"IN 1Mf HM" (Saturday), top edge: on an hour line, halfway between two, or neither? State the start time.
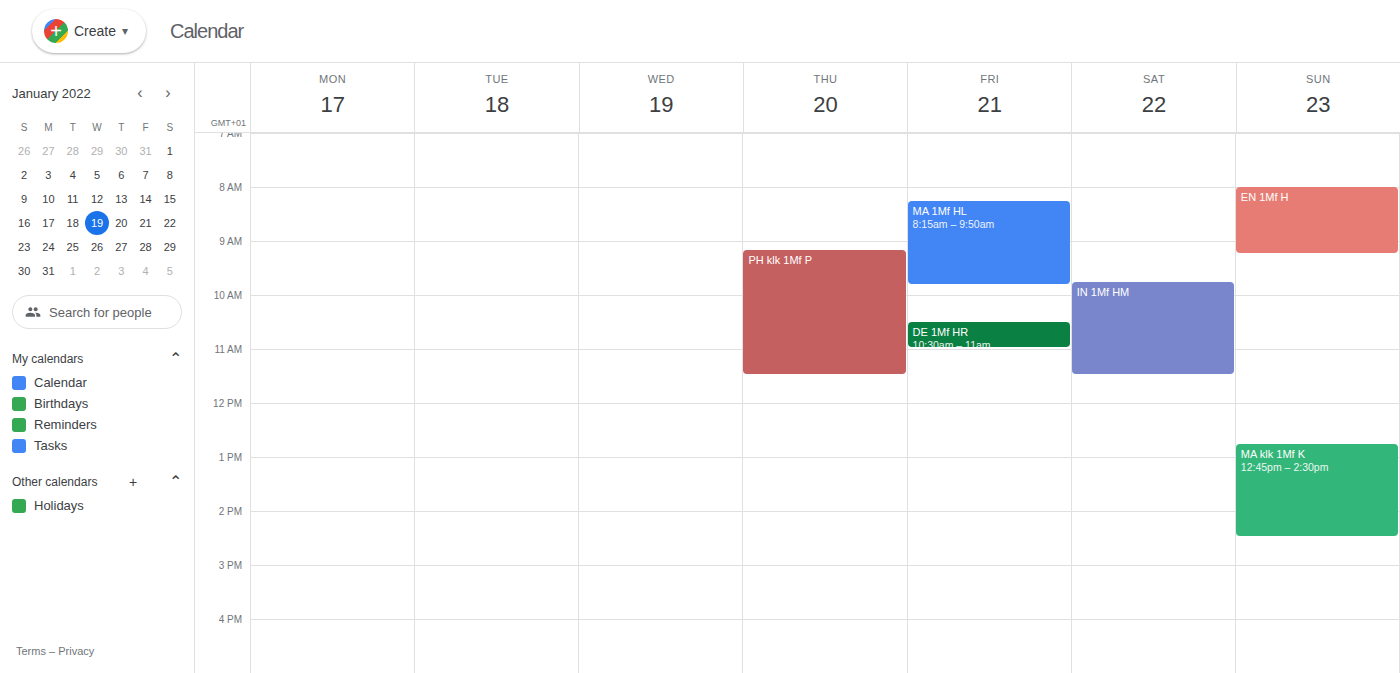
09:45 -- neither: three quarters of the way from the 09:00 line to the 10:00 line.